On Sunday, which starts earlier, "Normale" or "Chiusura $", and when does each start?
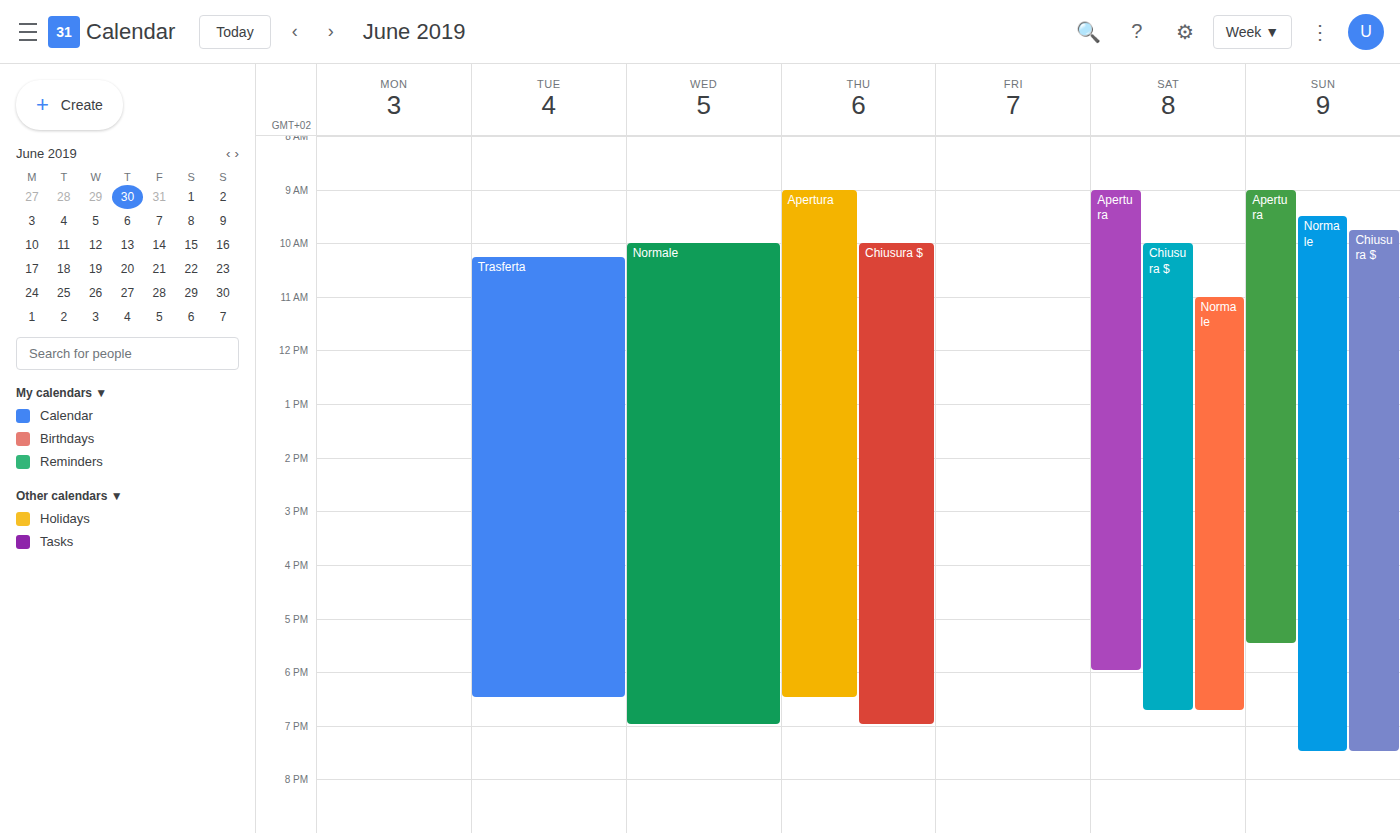
"Normale" 9:30 AM; "Chiusura $" 9:45 AM.